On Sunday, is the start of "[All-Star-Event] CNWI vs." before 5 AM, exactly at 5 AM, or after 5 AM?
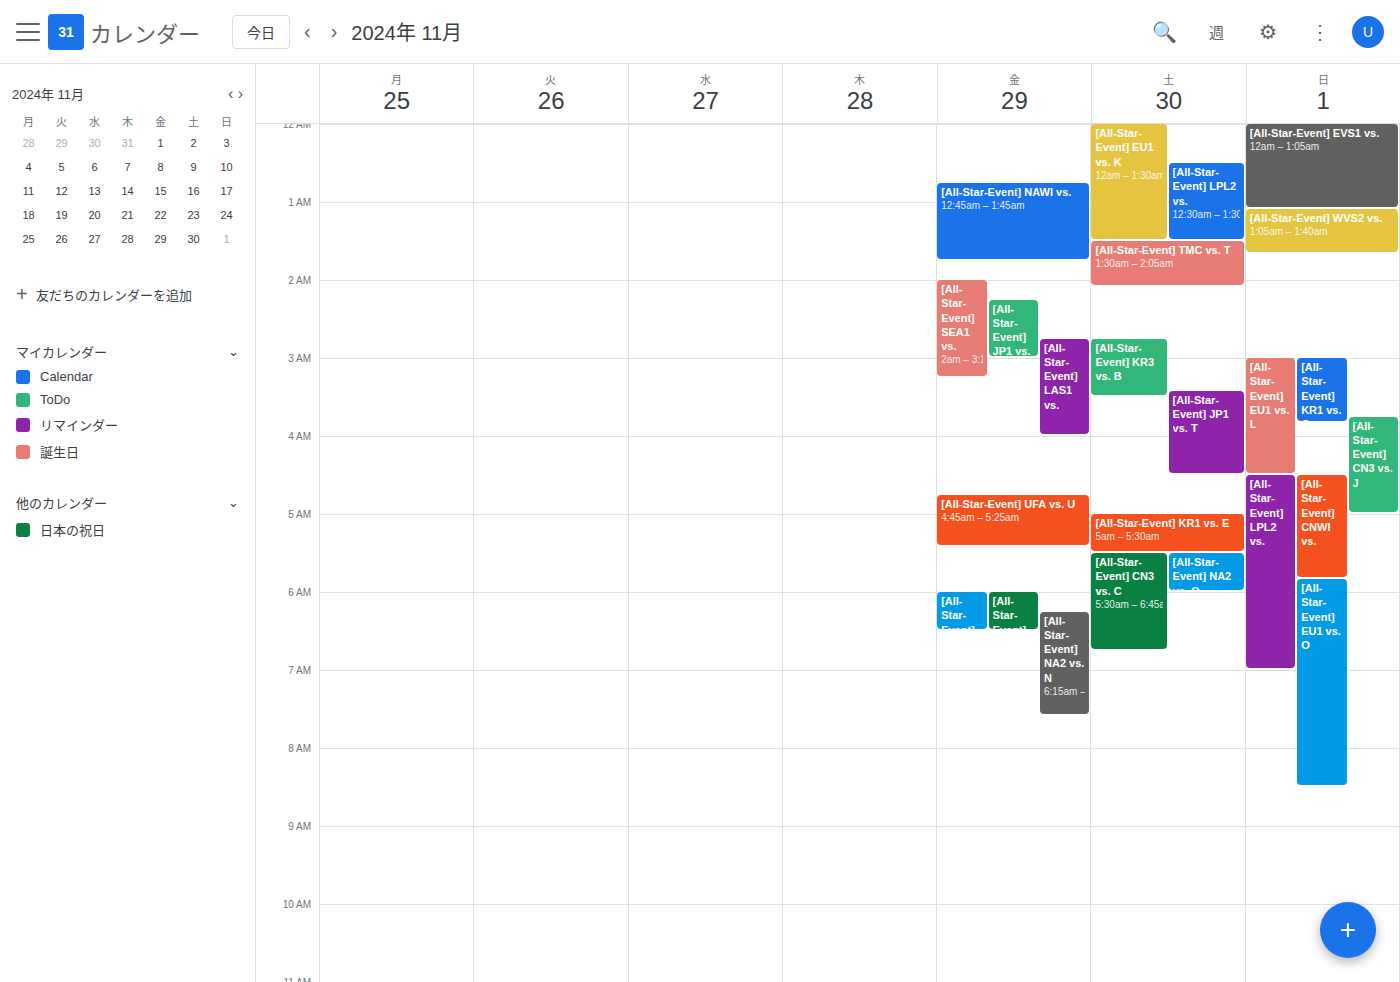
4:30 AM -- before 5 AM, 30 minutes above the 5 AM line.